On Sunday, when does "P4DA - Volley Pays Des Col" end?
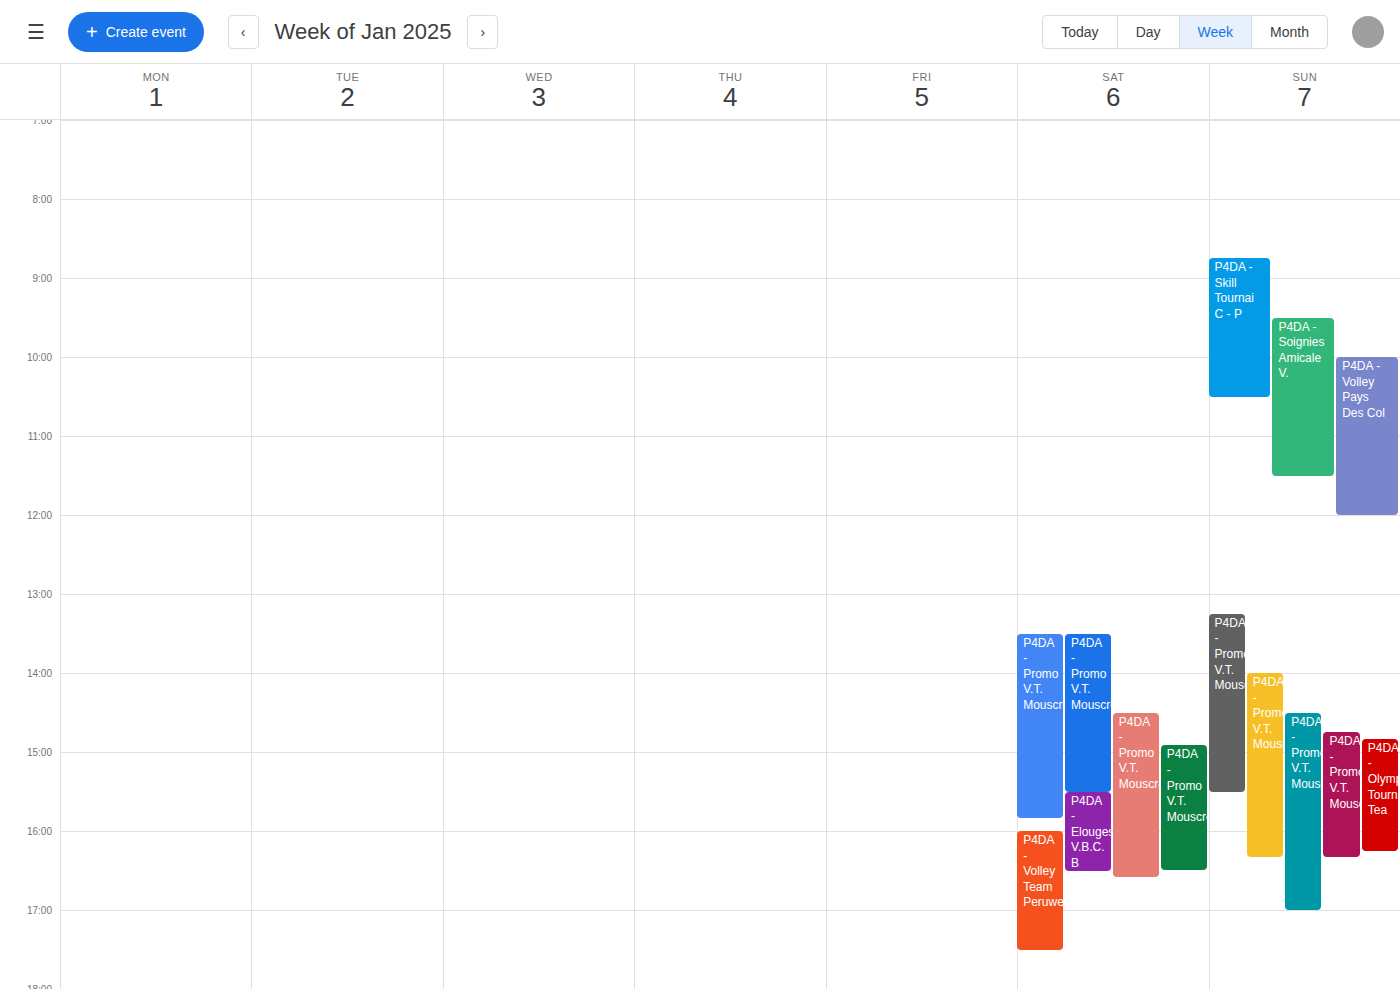
12:00 PM